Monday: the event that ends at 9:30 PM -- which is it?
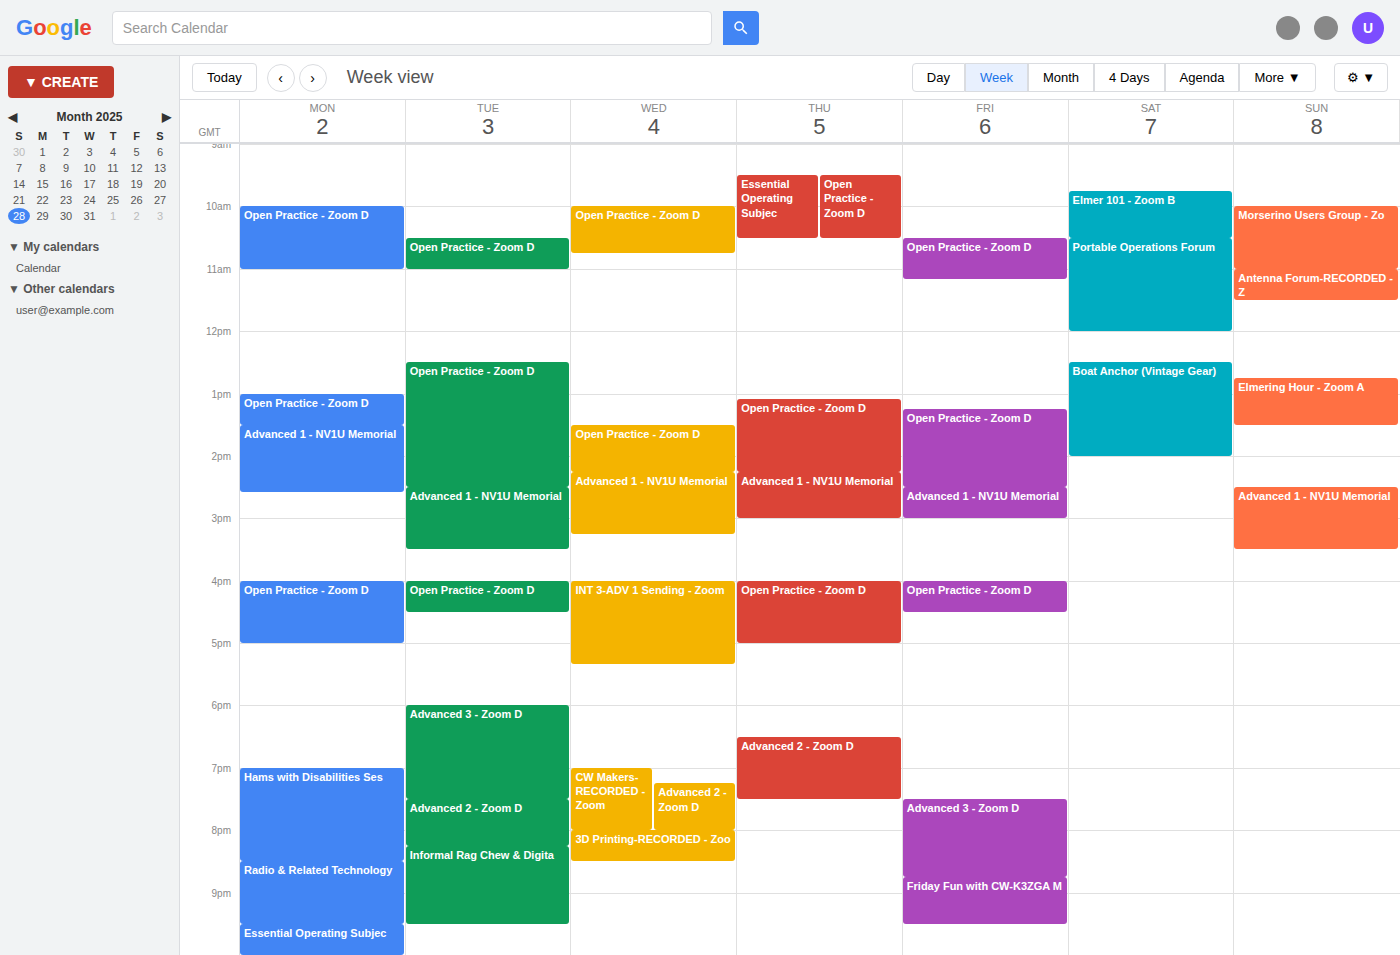
"Radio & Related Technology"